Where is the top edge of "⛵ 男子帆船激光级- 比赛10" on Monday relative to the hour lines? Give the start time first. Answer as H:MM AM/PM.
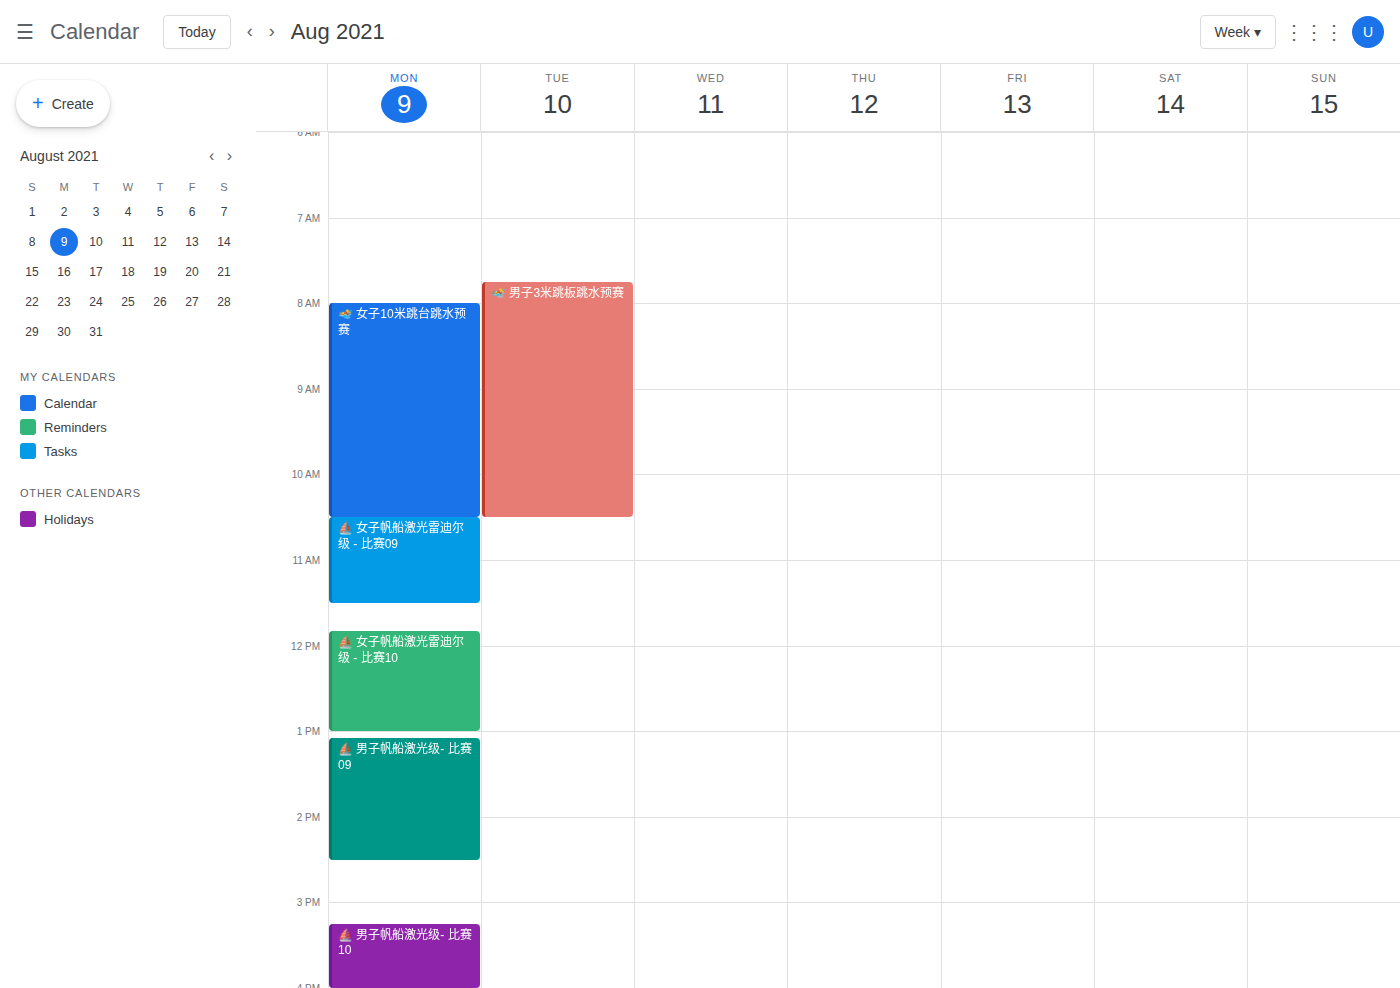
3:15 PM -- neither: a quarter of the way from the 3 PM line to the 4 PM line.